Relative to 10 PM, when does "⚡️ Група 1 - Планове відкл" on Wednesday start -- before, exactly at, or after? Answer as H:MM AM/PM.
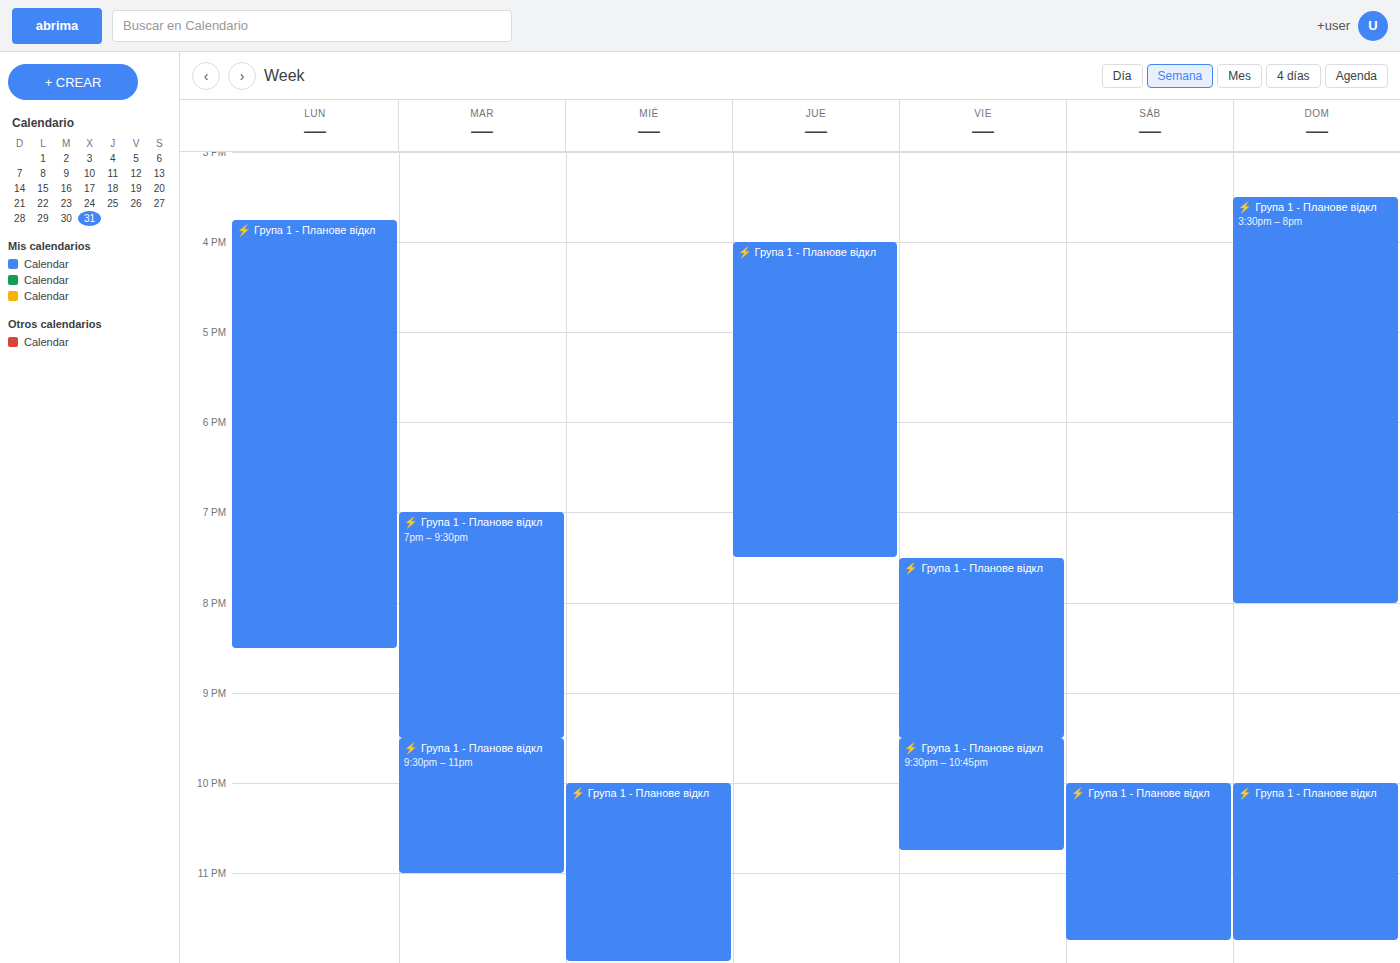
10:00 PM -- exactly at 10 PM, on the 10 PM line.